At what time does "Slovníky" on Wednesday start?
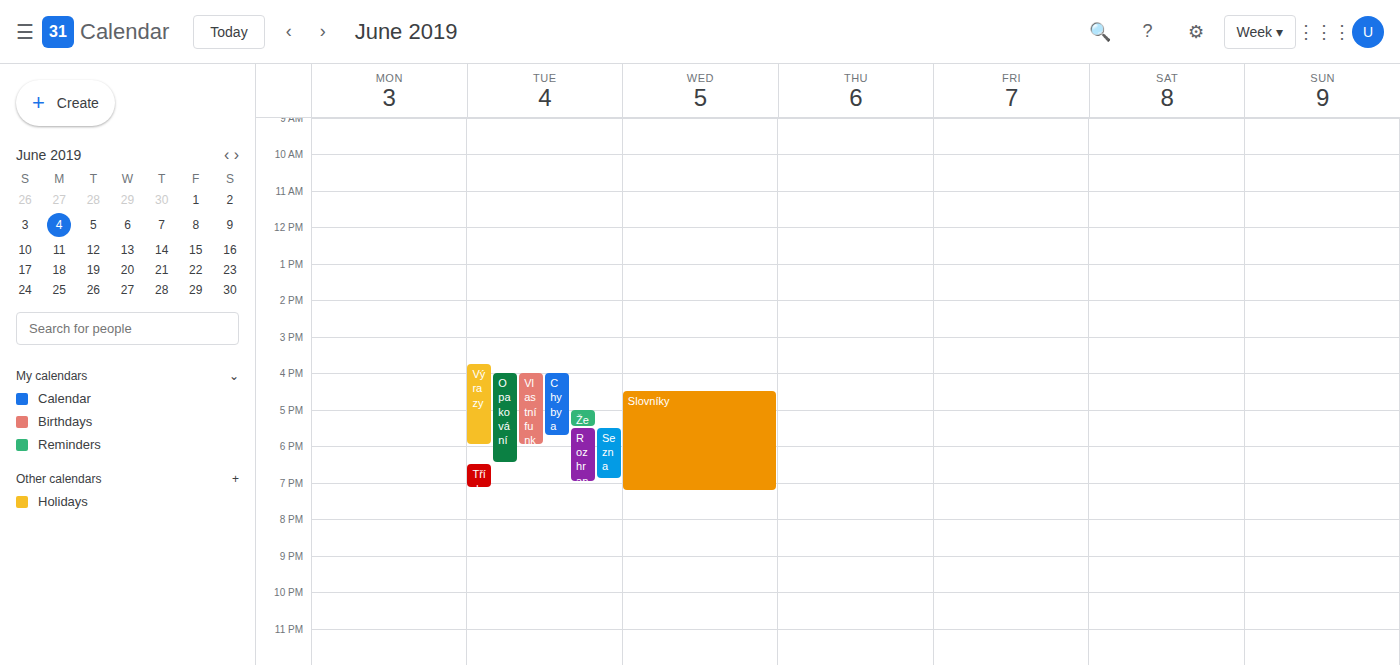
4:30 PM